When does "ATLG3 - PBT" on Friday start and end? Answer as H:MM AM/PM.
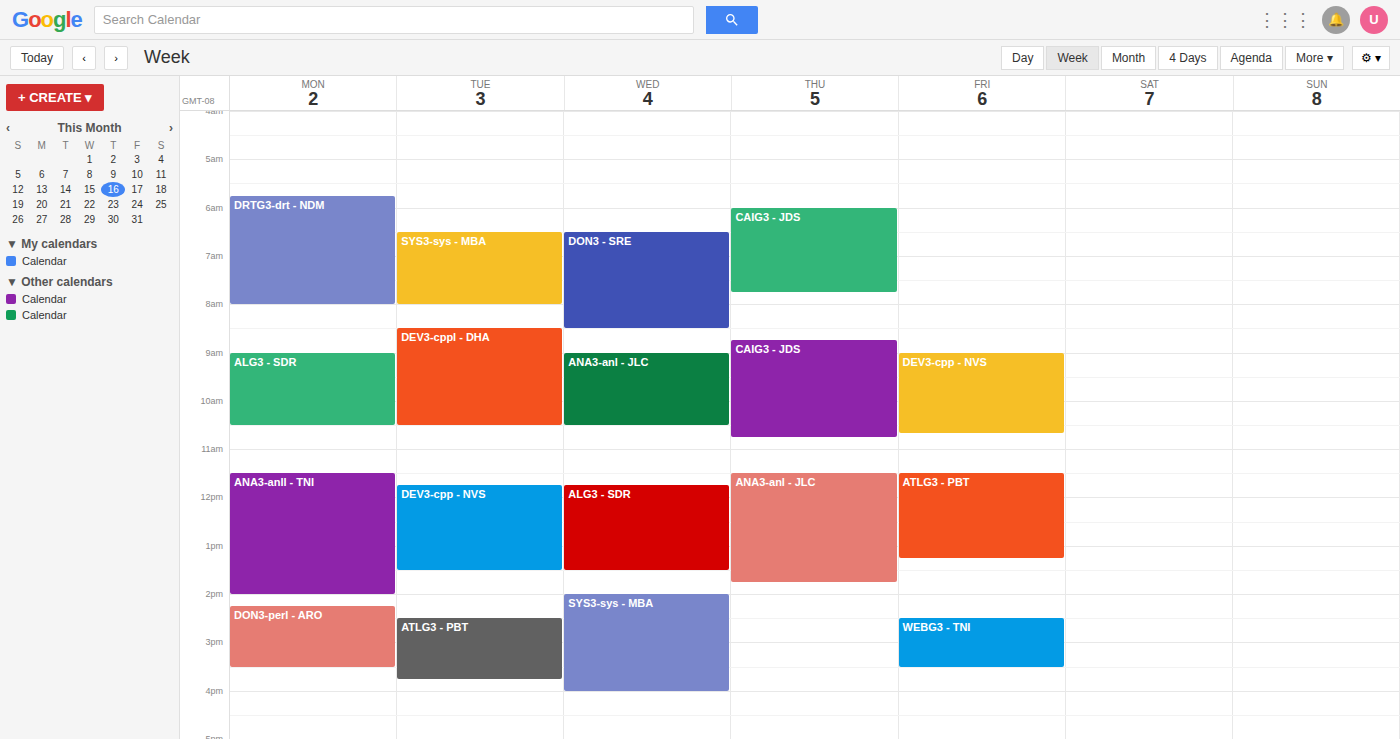
11:30 AM to 1:15 PM